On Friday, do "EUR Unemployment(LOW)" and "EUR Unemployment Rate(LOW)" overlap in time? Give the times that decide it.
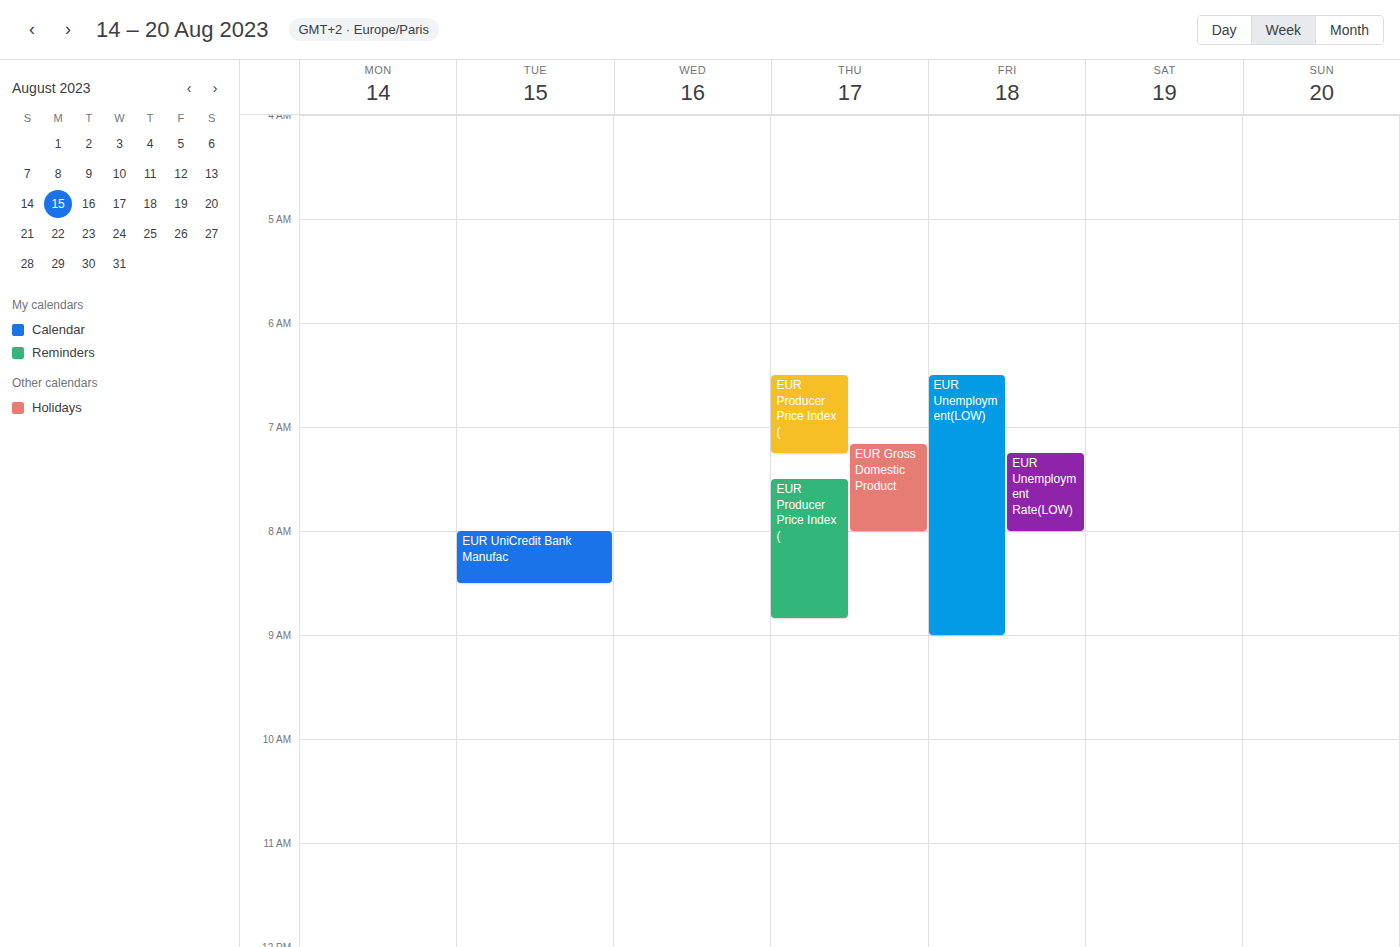
"EUR Unemployment Rate(LOW)" runs 7:15 AM to 8:00 AM, inside "EUR Unemployment(LOW)" -- they overlap.